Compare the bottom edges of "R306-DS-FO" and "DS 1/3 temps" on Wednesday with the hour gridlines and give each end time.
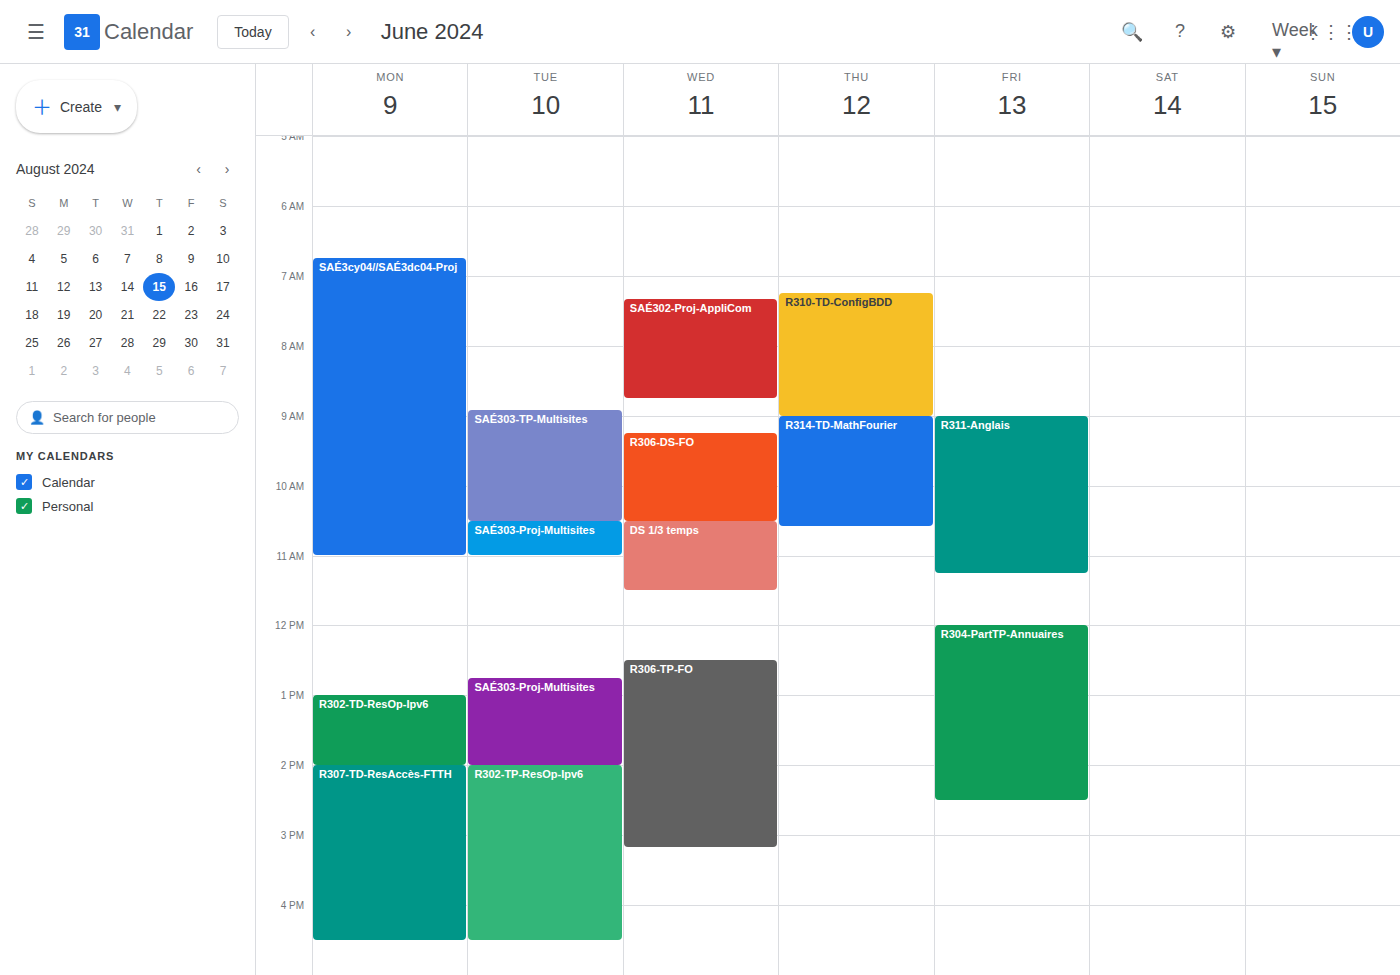
"R306-DS-FO": 10:30 AM, halfway between the 10 AM and 11 AM lines. "DS 1/3 temps": 11:30 AM, halfway between the 11 AM and 12 PM lines.